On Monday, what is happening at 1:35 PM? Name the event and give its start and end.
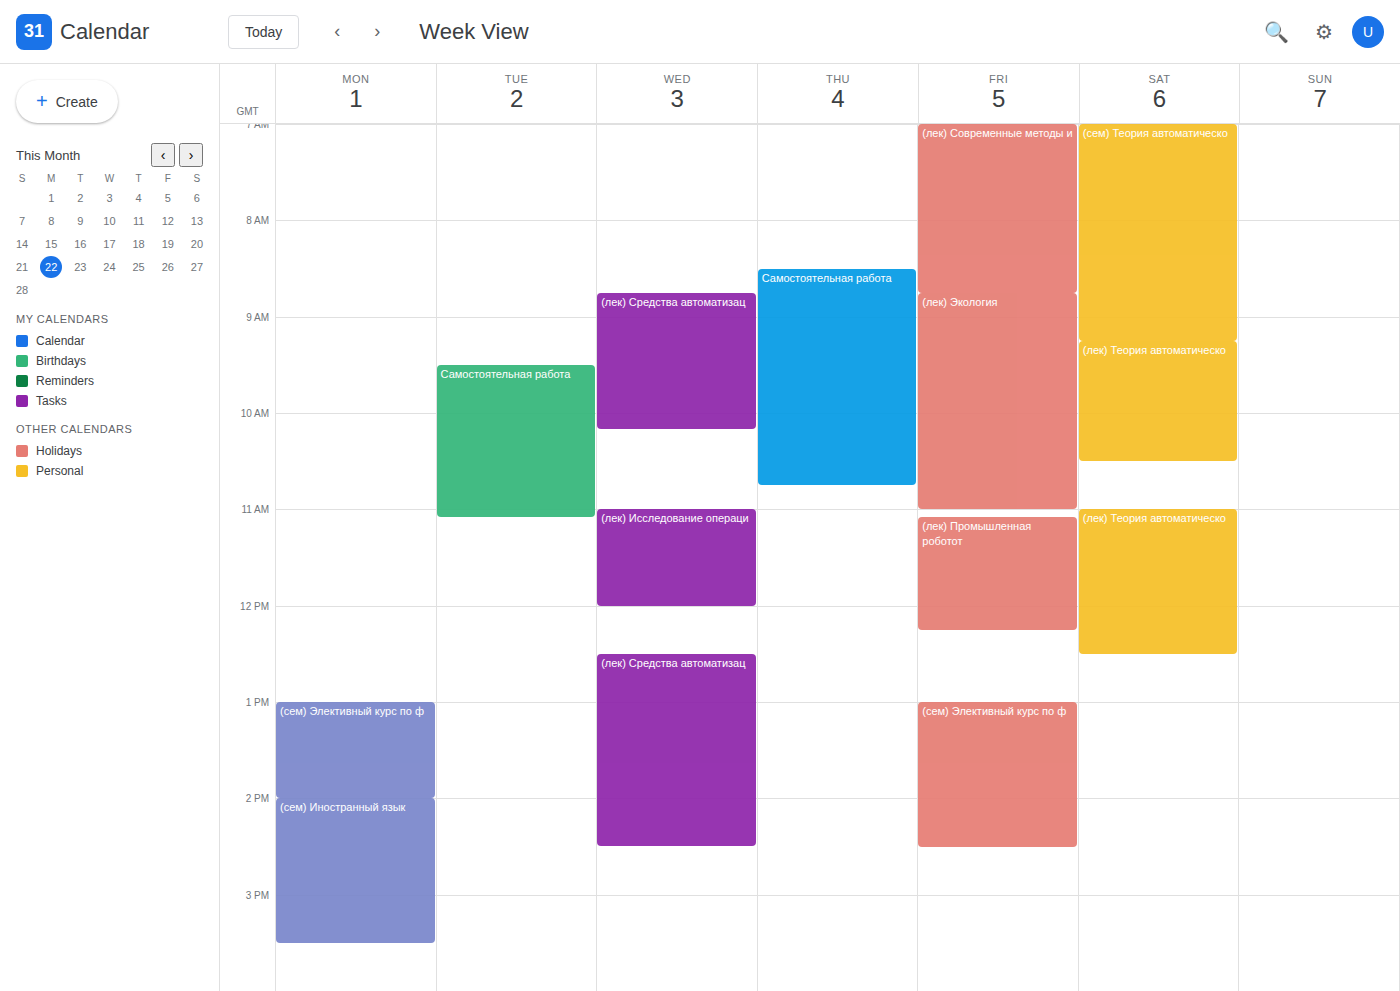
"(сем) Элективный курс по ф", 1:00 PM to 2:00 PM